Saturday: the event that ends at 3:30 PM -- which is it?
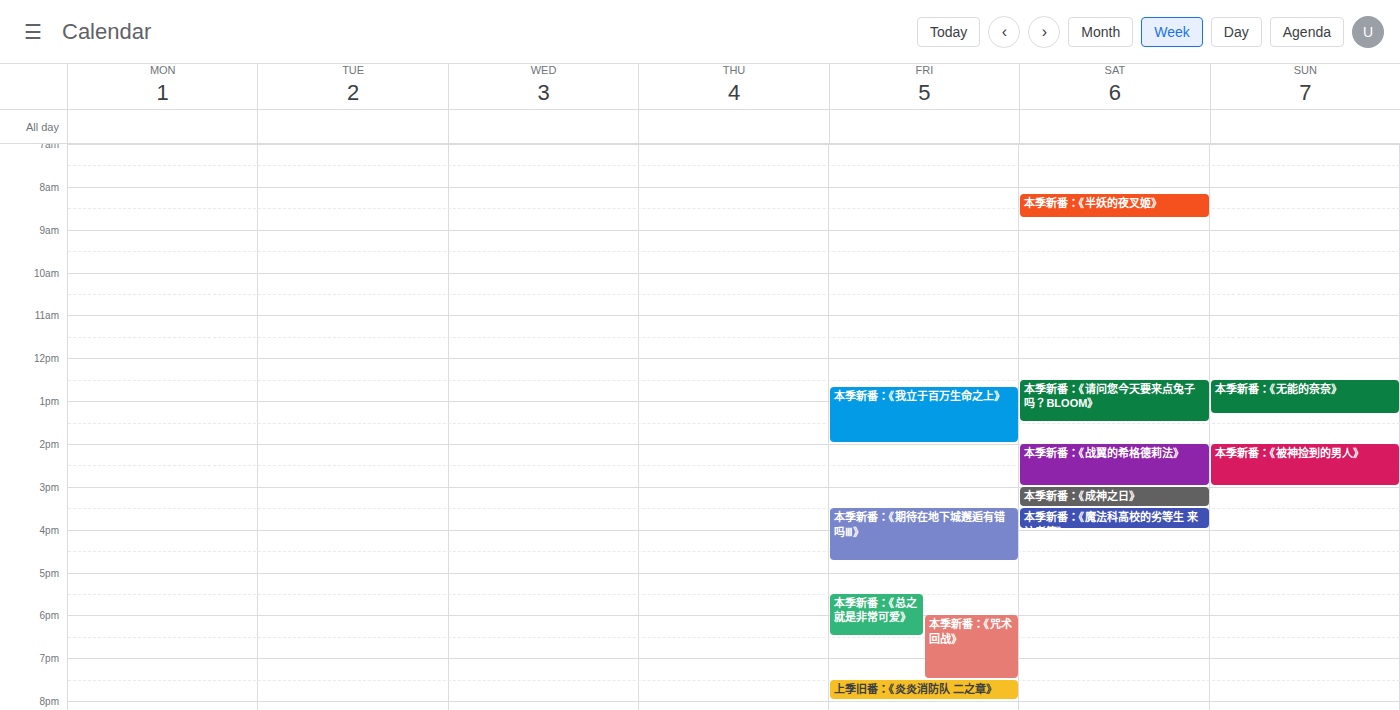
"本季新番：《成神之日》"